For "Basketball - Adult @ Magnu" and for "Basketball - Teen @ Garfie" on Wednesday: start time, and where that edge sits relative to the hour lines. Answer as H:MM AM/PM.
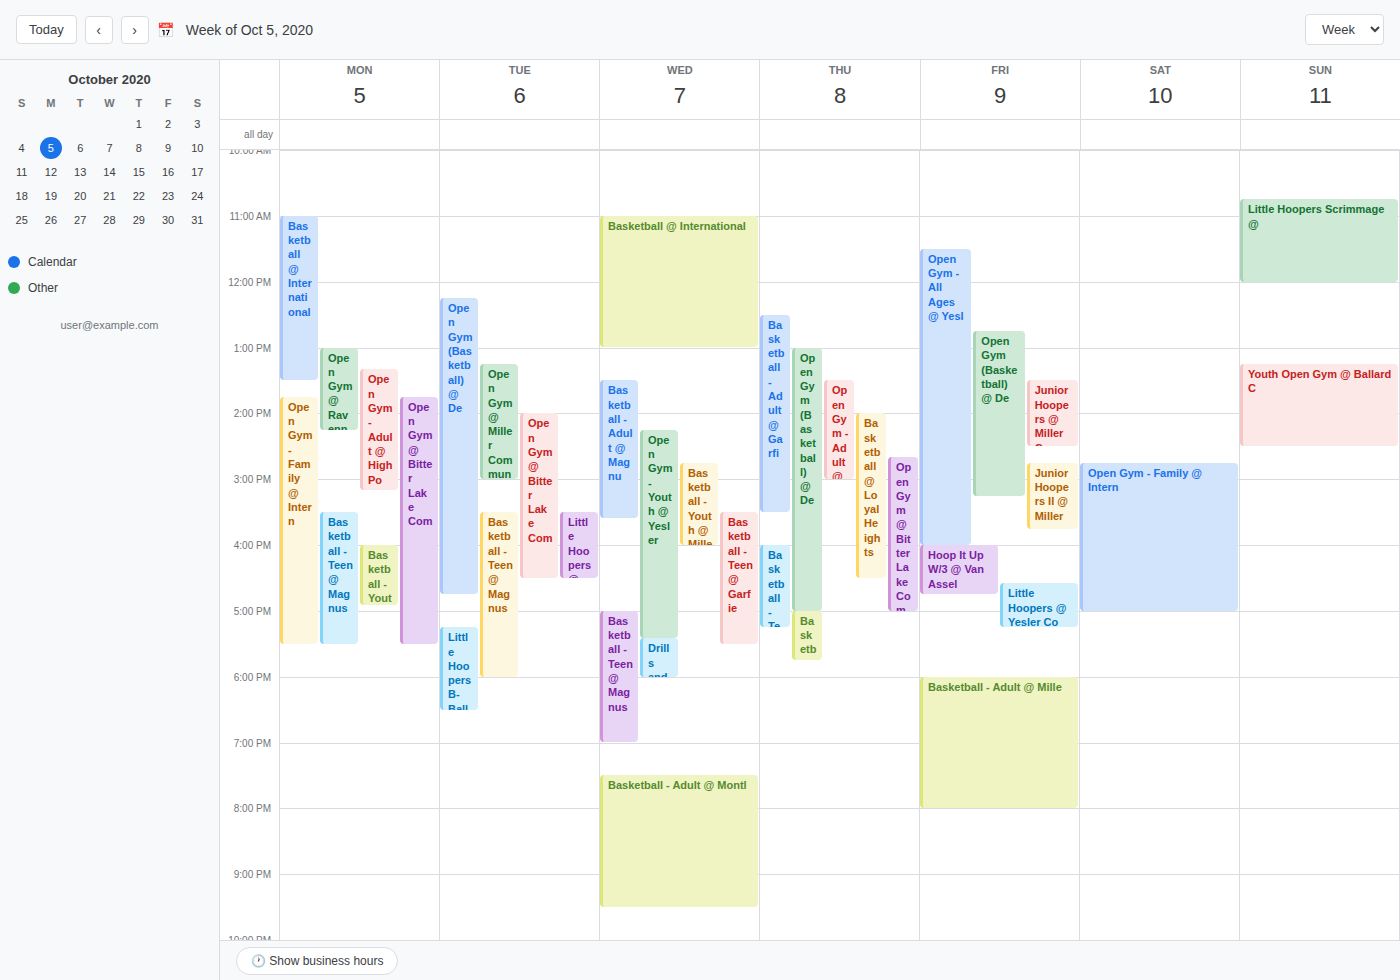
"Basketball - Adult @ Magnu": 1:30 PM, halfway between the 1 PM and 2 PM lines. "Basketball - Teen @ Garfie": 3:30 PM, halfway between the 3 PM and 4 PM lines.